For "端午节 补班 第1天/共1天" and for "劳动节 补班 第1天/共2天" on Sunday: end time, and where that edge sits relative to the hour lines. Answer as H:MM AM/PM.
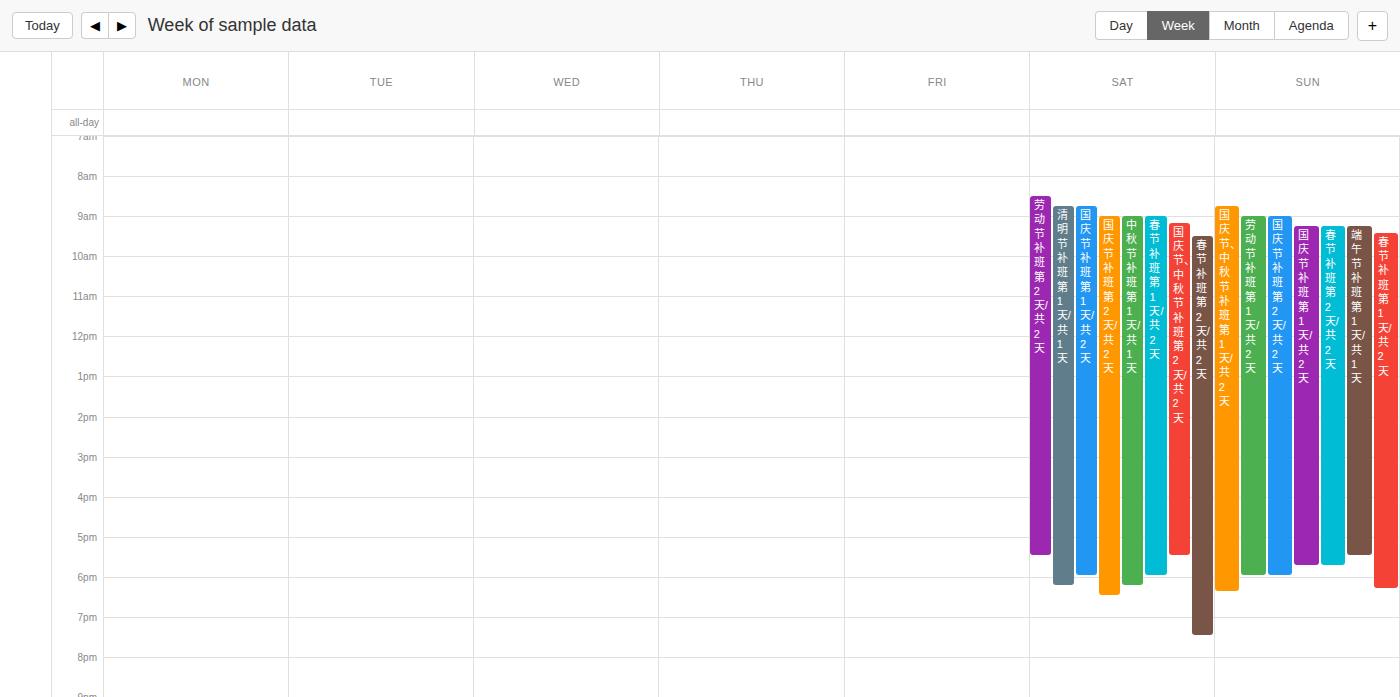
"端午节 补班 第1天/共1天": 5:30 PM, halfway between the 5 PM and 6 PM lines. "劳动节 补班 第1天/共2天": 6:00 PM, exactly on the 6 PM line.